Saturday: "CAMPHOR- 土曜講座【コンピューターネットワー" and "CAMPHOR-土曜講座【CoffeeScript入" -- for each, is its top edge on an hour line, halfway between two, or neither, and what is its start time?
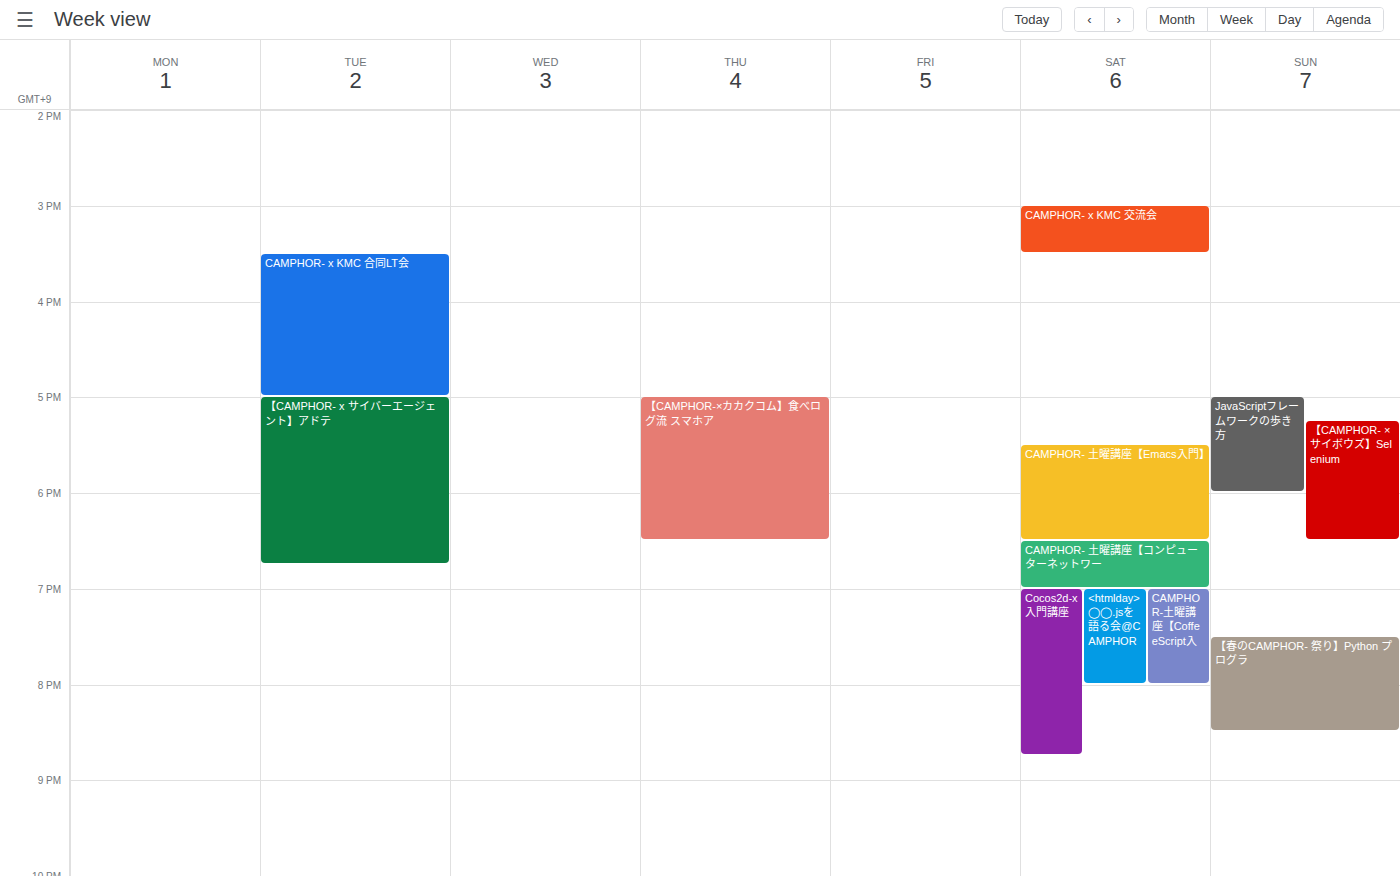
"CAMPHOR- 土曜講座【コンピューターネットワー": 6:30 PM, halfway between the 6 PM and 7 PM lines. "CAMPHOR-土曜講座【CoffeeScript入": 7:00 PM, exactly on the 7 PM line.